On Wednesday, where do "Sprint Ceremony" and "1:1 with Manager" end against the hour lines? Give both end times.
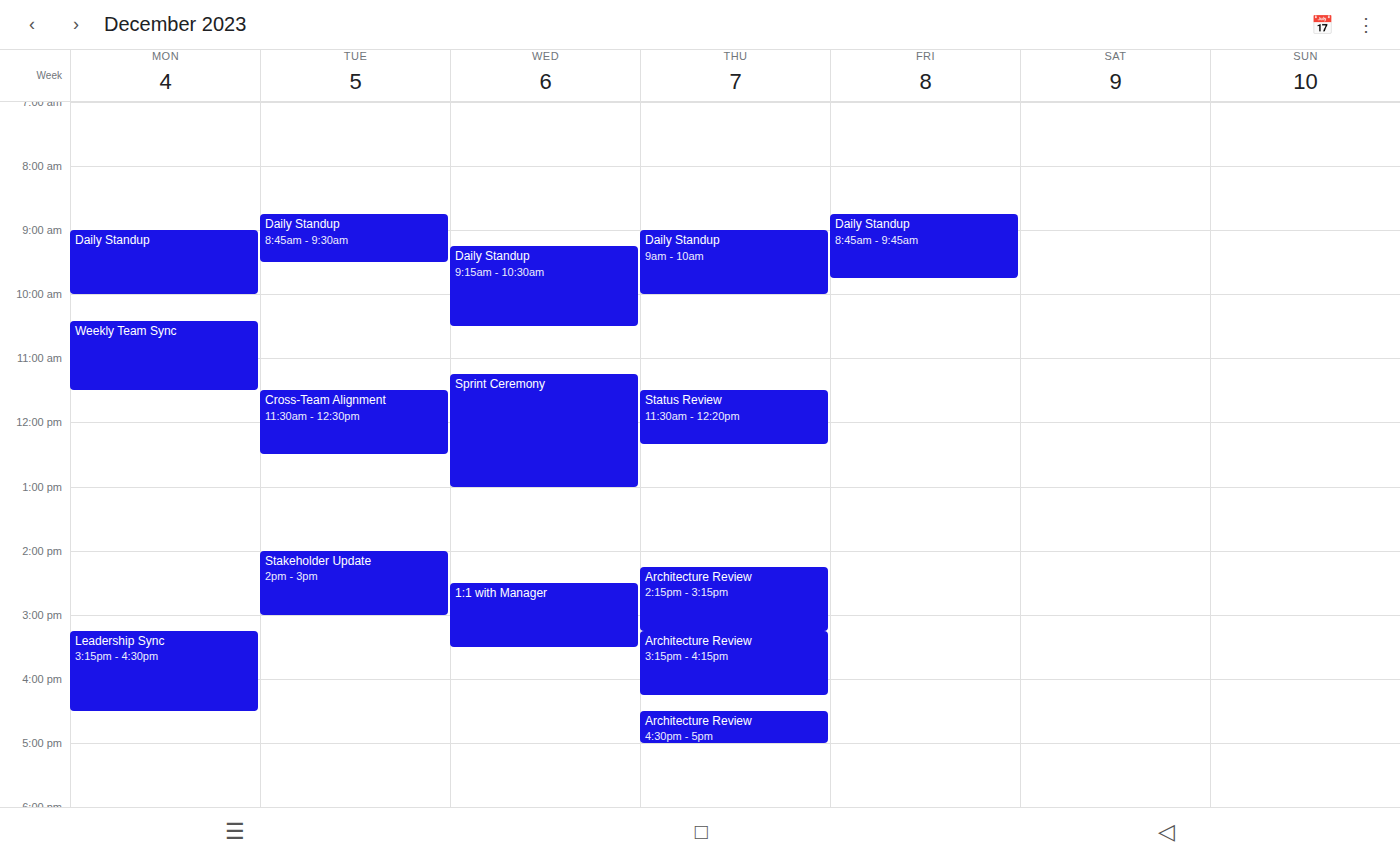
"Sprint Ceremony": 1:00 PM, exactly on the 1 PM line. "1:1 with Manager": 3:30 PM, halfway between the 3 PM and 4 PM lines.